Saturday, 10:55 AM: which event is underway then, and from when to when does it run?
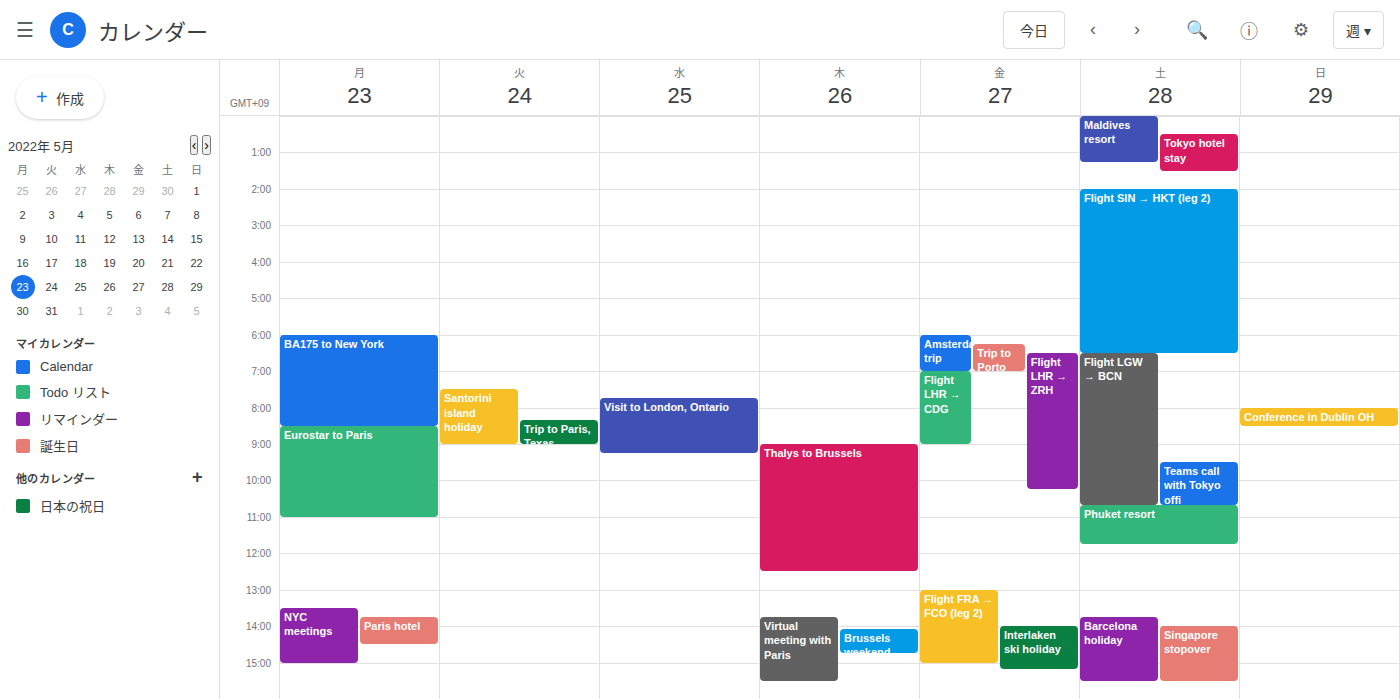
"Phuket resort", 10:40 AM to 11:45 AM